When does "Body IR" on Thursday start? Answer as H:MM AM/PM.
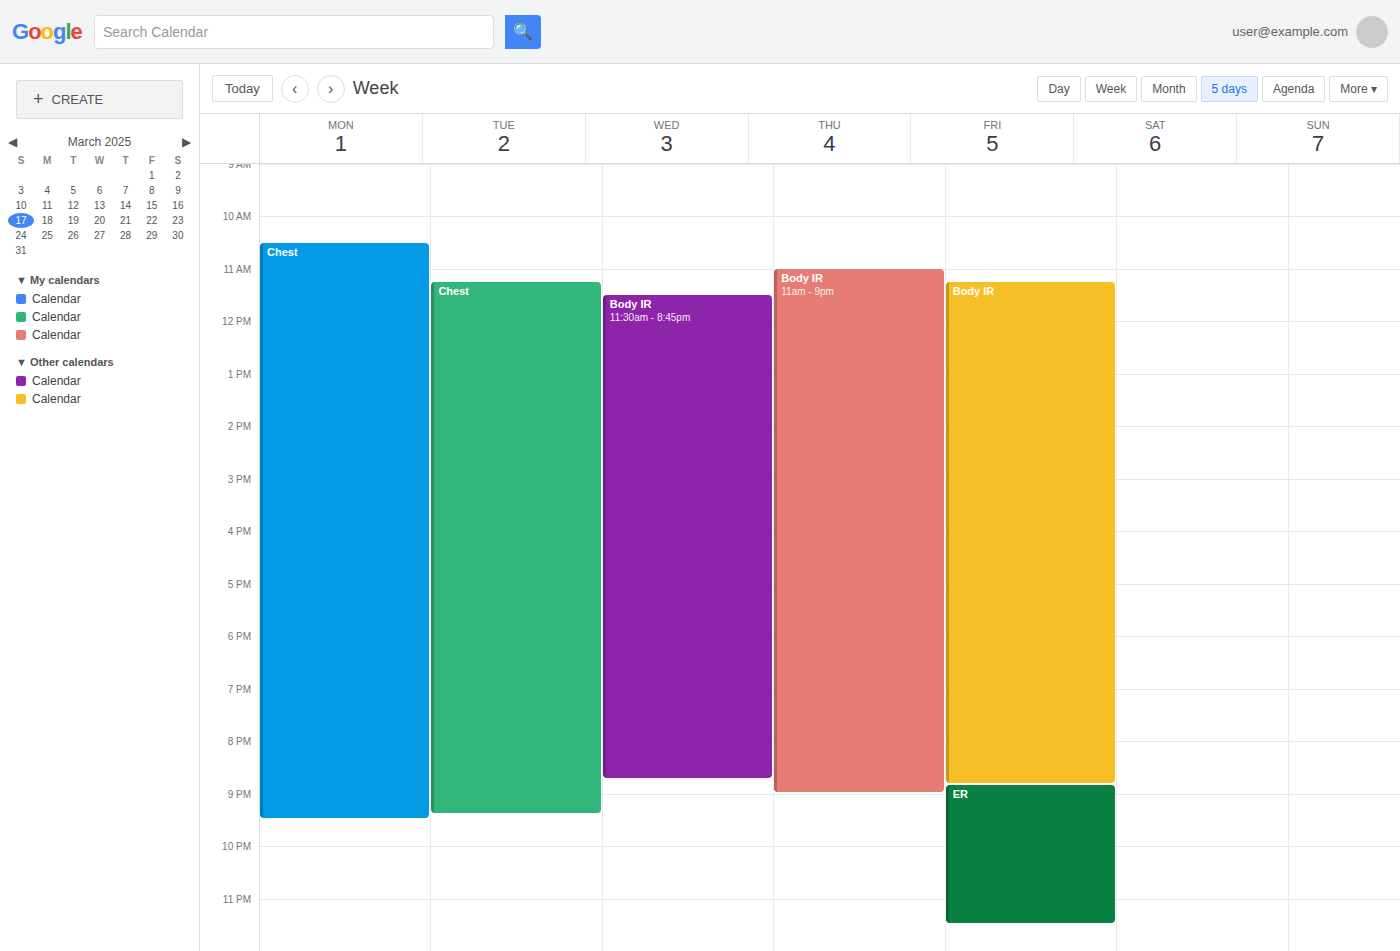
11:00 AM